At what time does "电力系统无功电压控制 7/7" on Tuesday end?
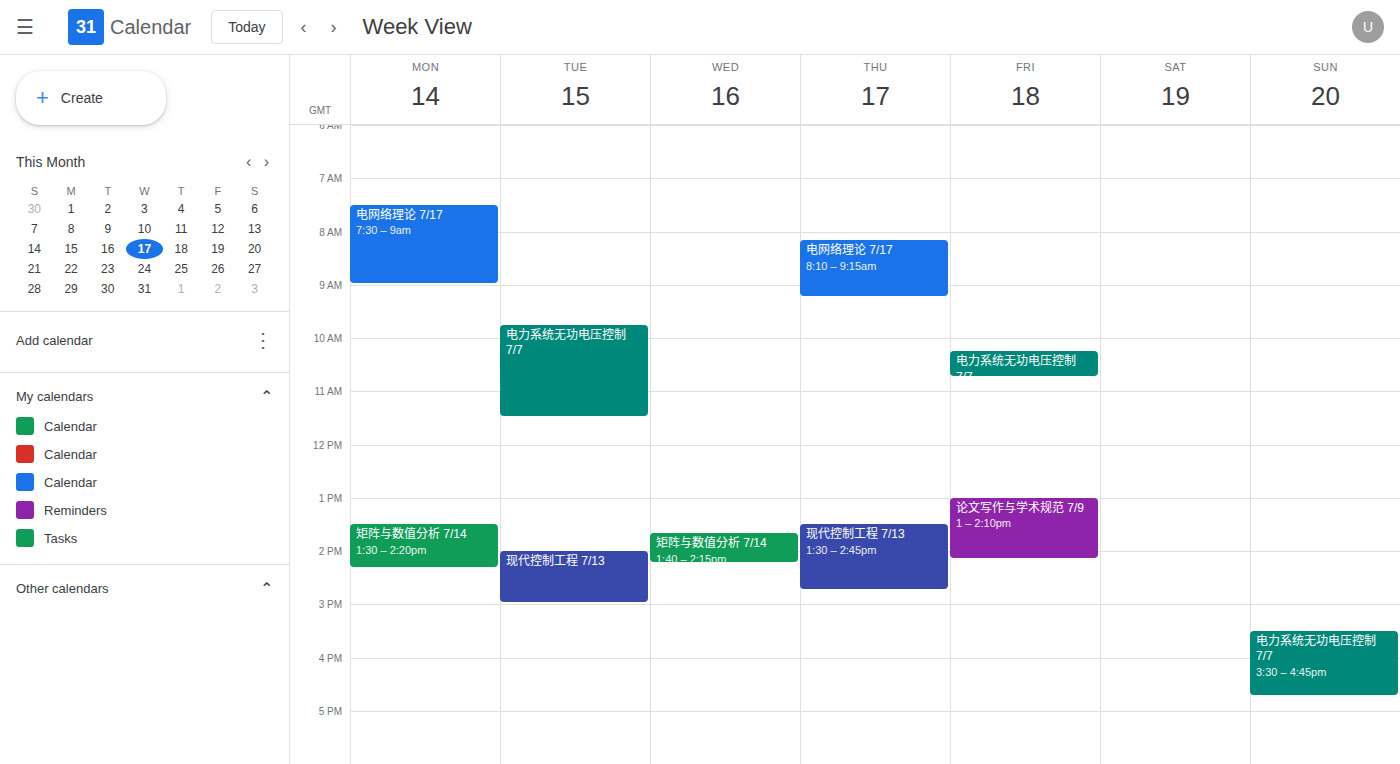
11:30 AM